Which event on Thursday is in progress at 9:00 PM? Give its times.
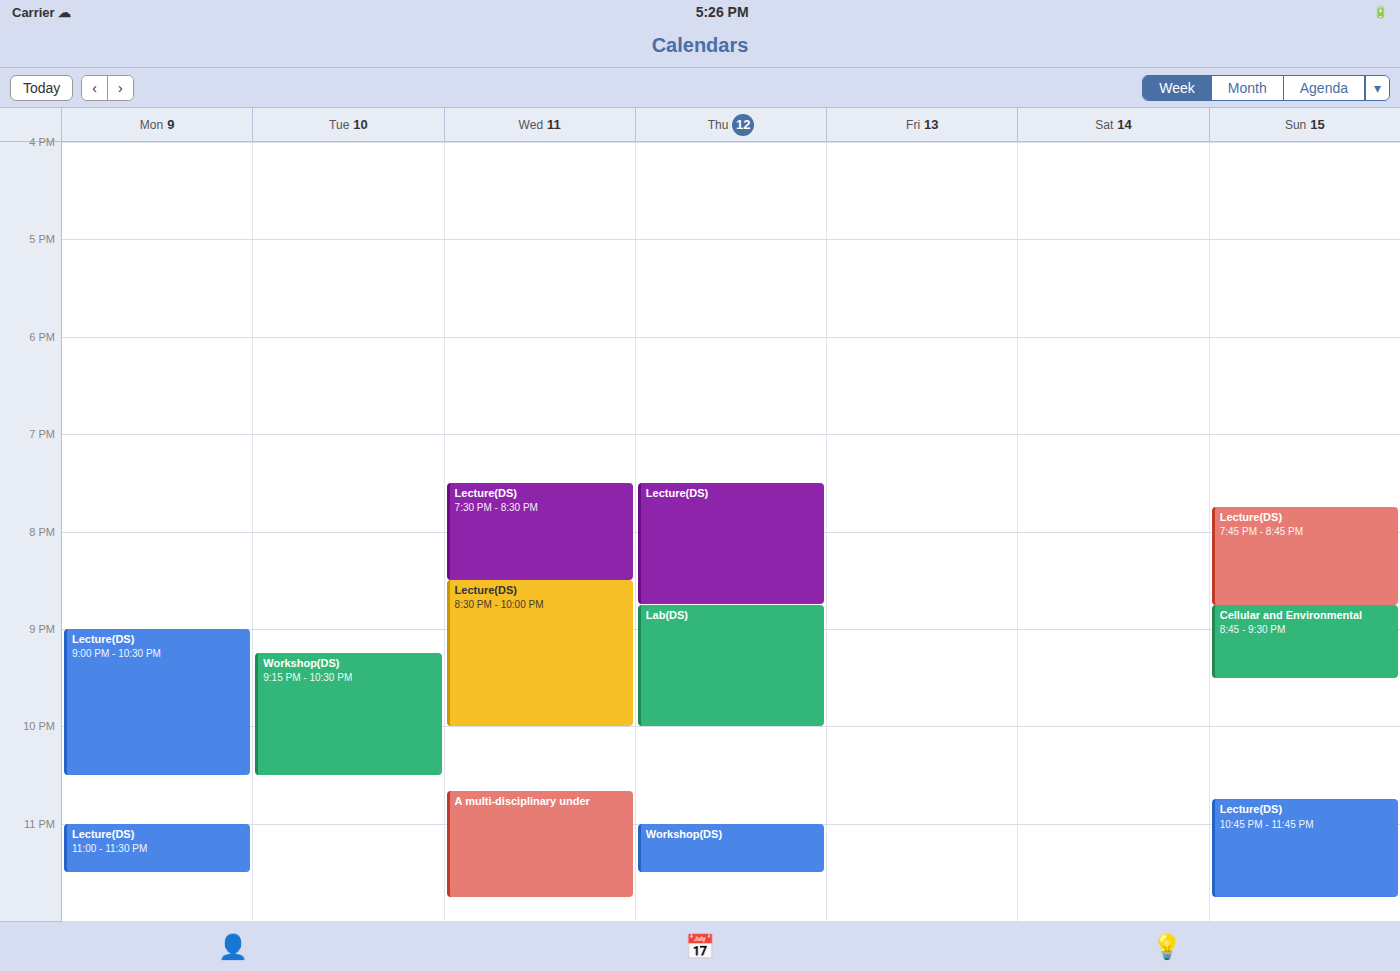
"Lab(DS)", 8:45 PM to 10:00 PM